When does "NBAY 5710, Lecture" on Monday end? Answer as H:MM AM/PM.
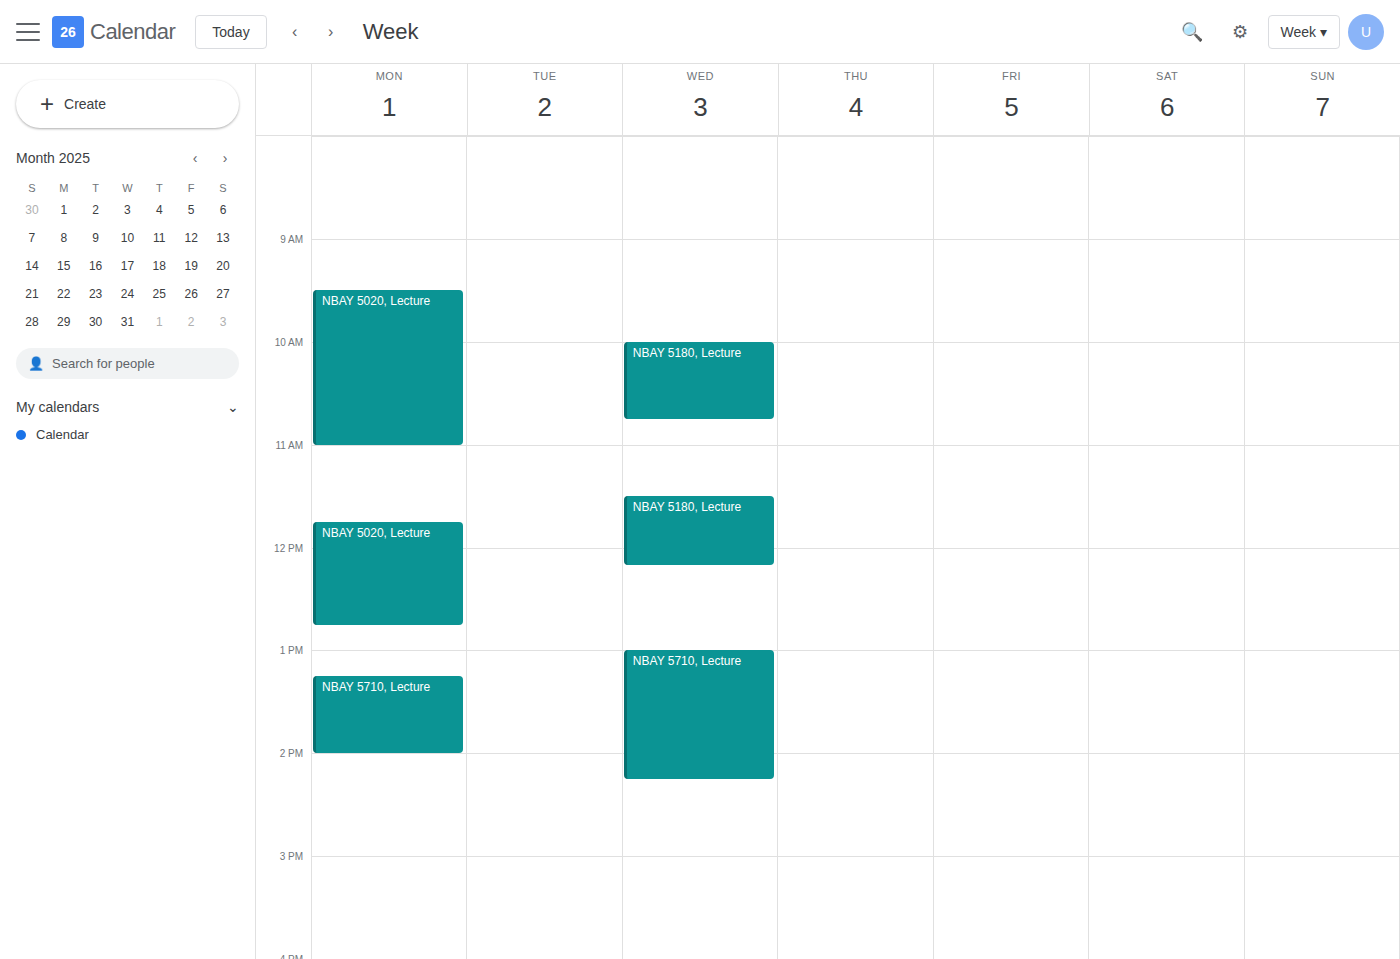
2:00 PM